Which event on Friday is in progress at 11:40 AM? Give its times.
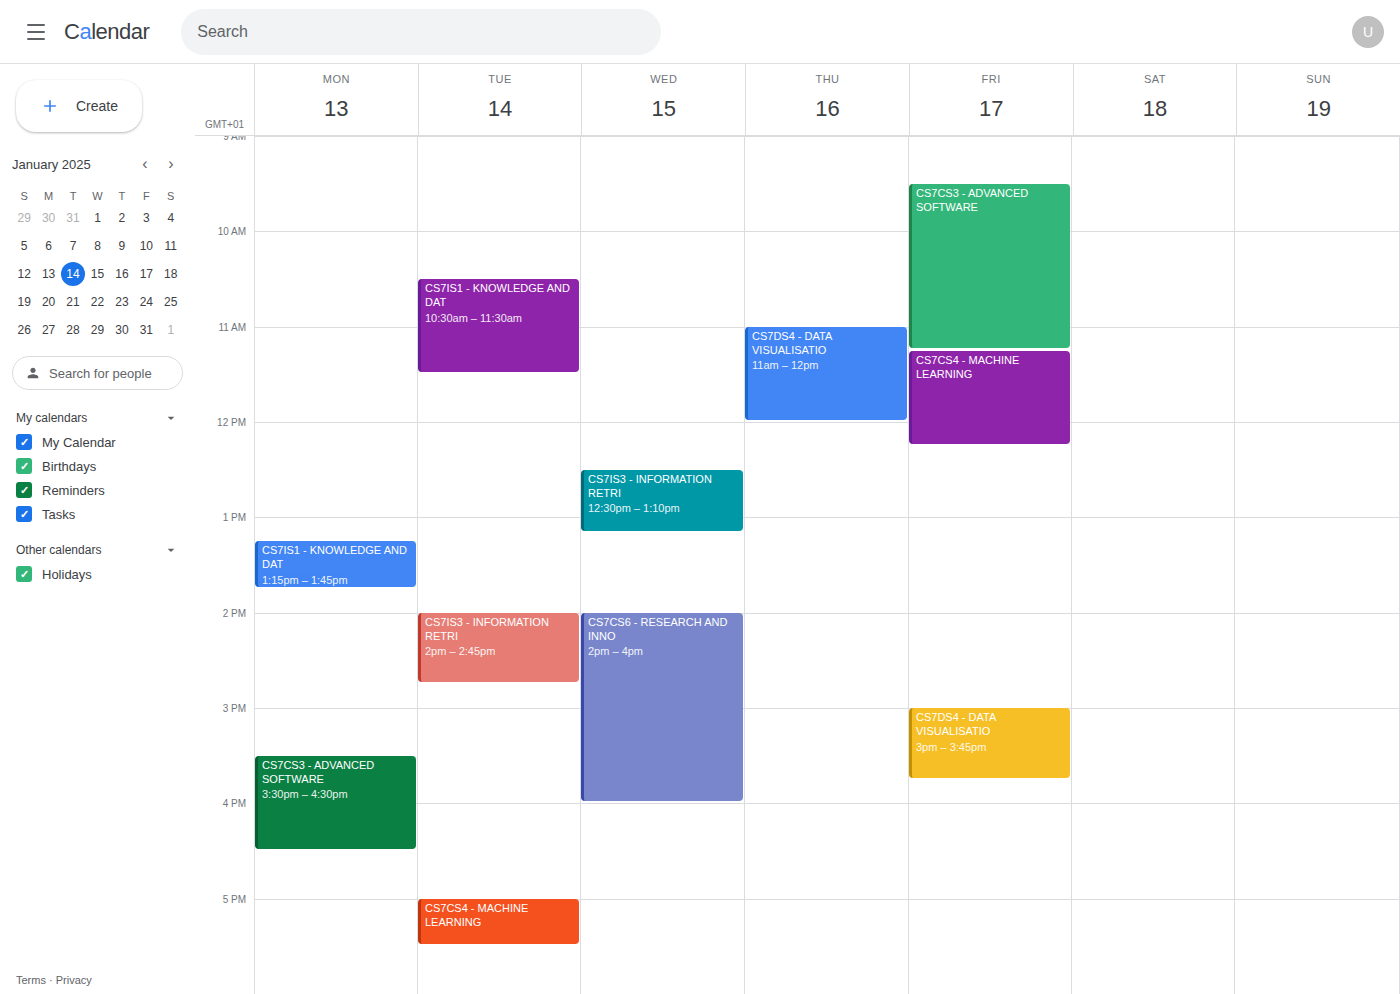
"CS7CS4 - MACHINE LEARNING", 11:15 AM to 12:15 PM